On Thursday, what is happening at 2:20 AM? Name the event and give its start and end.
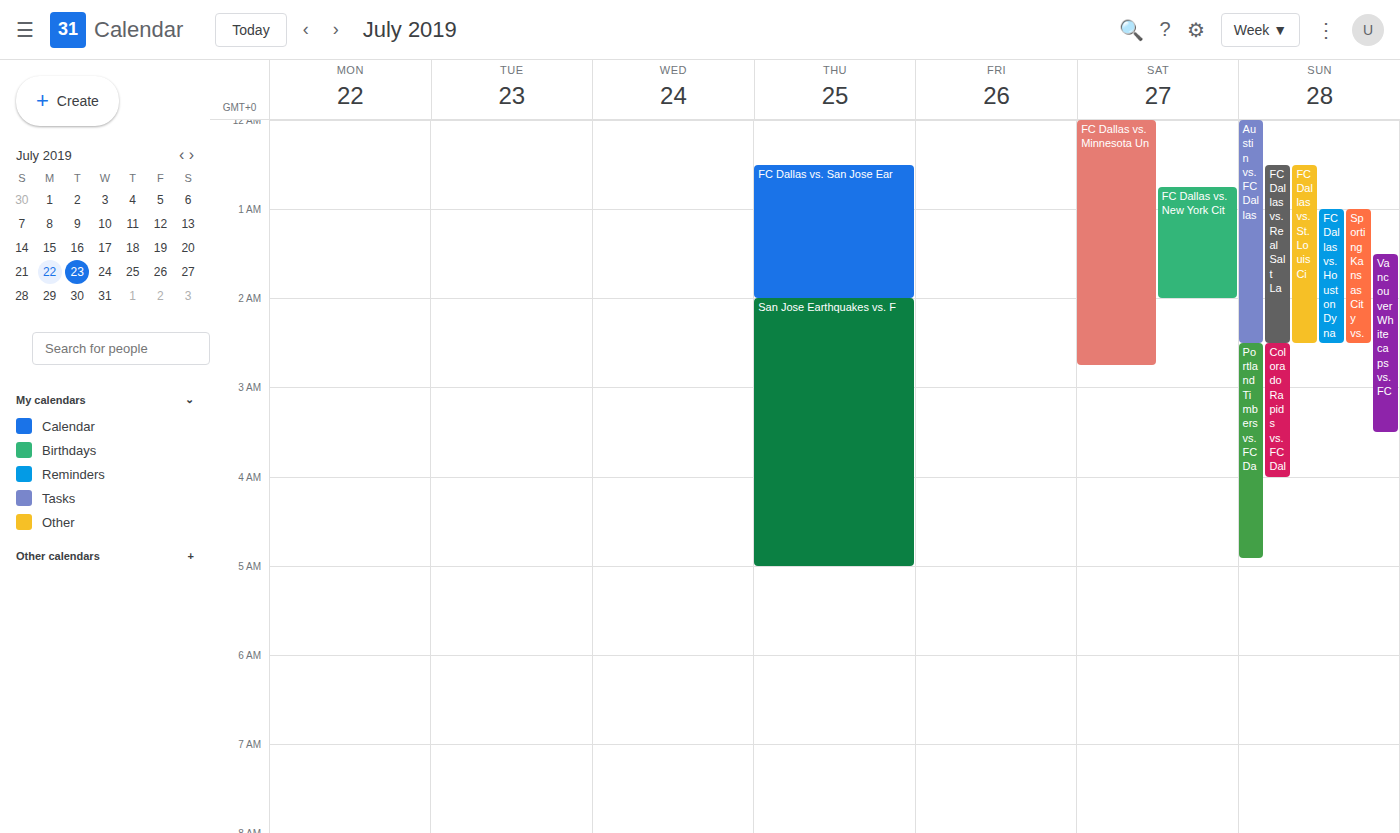
"San Jose Earthquakes vs. F", 2:00 AM to 5:00 AM